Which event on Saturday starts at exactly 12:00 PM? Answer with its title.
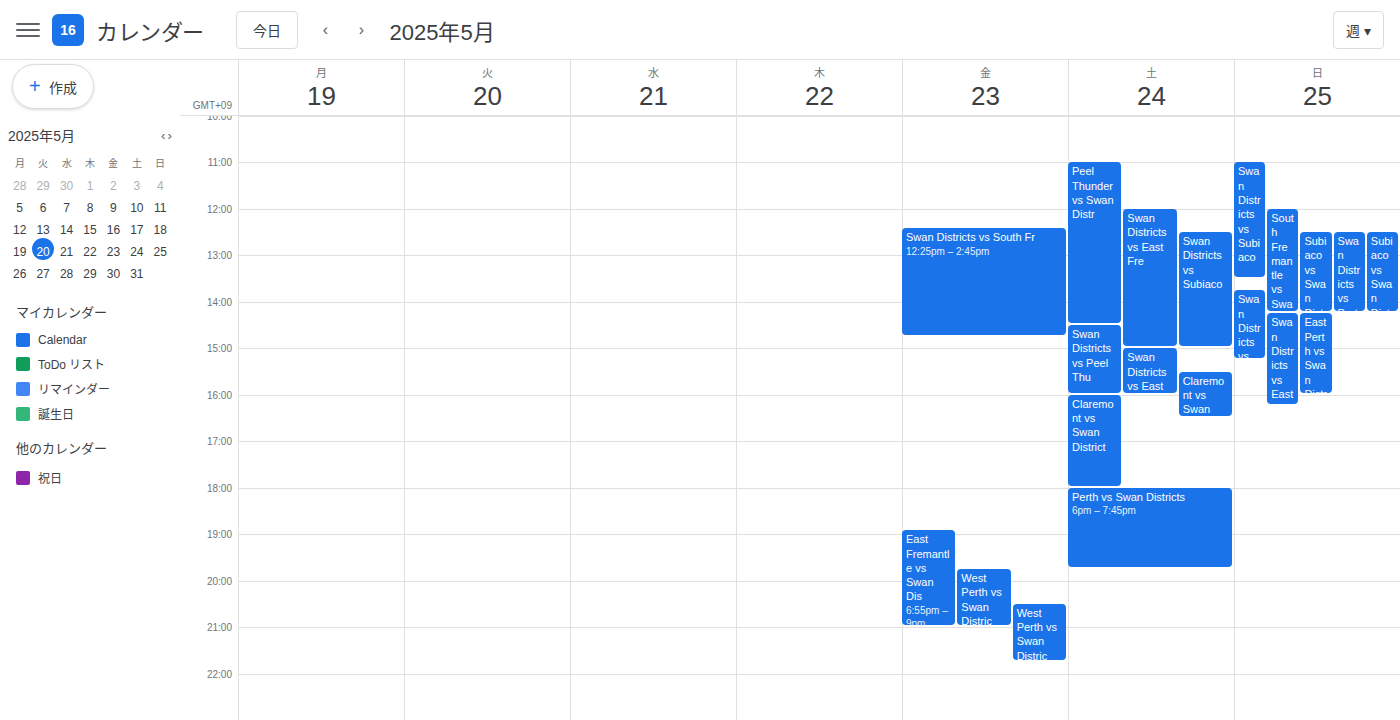
"Swan Districts vs East Fre"